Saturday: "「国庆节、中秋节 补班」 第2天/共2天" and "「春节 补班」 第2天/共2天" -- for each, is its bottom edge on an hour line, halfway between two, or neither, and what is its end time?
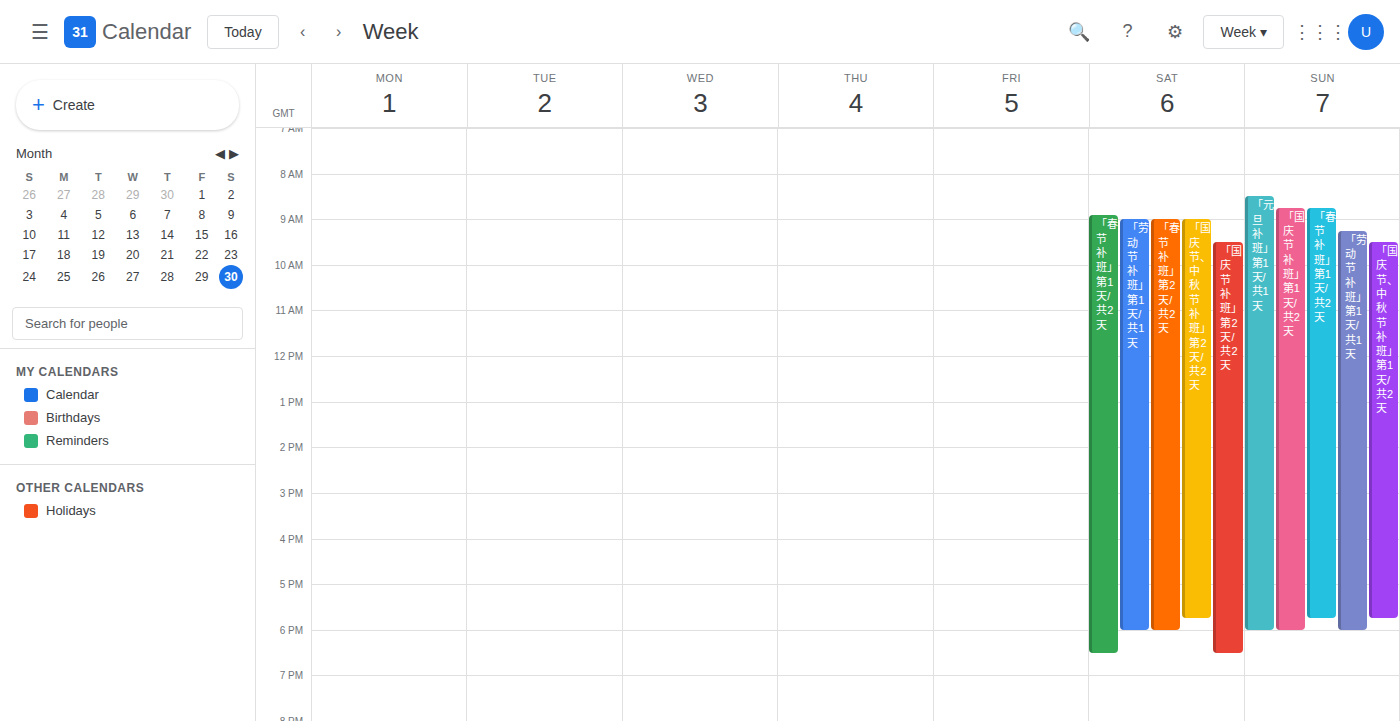
"「国庆节、中秋节 补班」 第2天/共2天": 5:45 PM, neither: three quarters of the way from the 5 PM line to the 6 PM line. "「春节 补班」 第2天/共2天": 6:00 PM, exactly on the 6 PM line.